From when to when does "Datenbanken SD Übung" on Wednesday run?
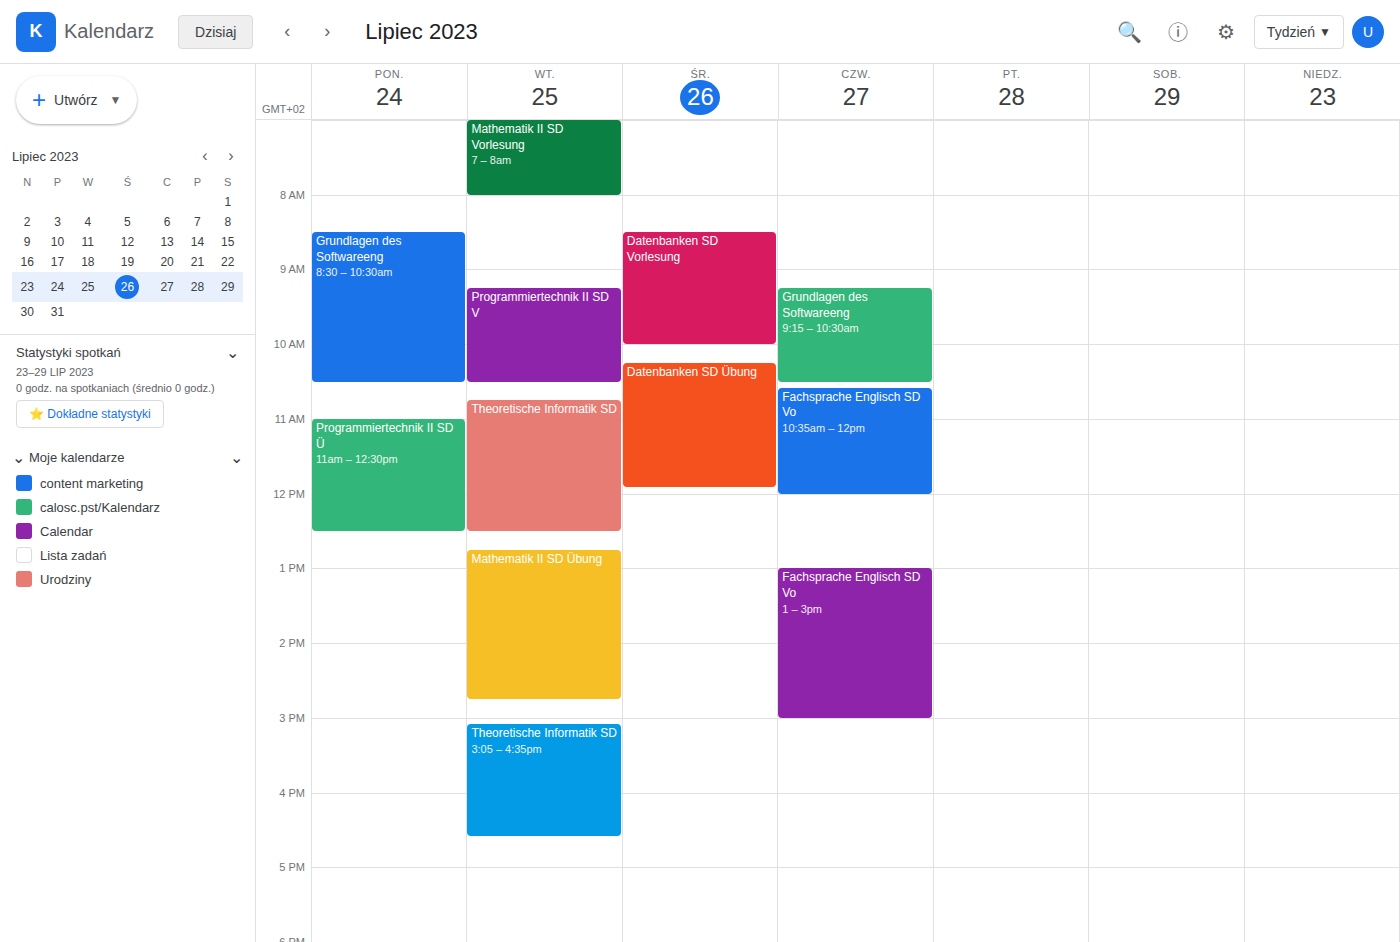
10:15 AM to 11:55 AM